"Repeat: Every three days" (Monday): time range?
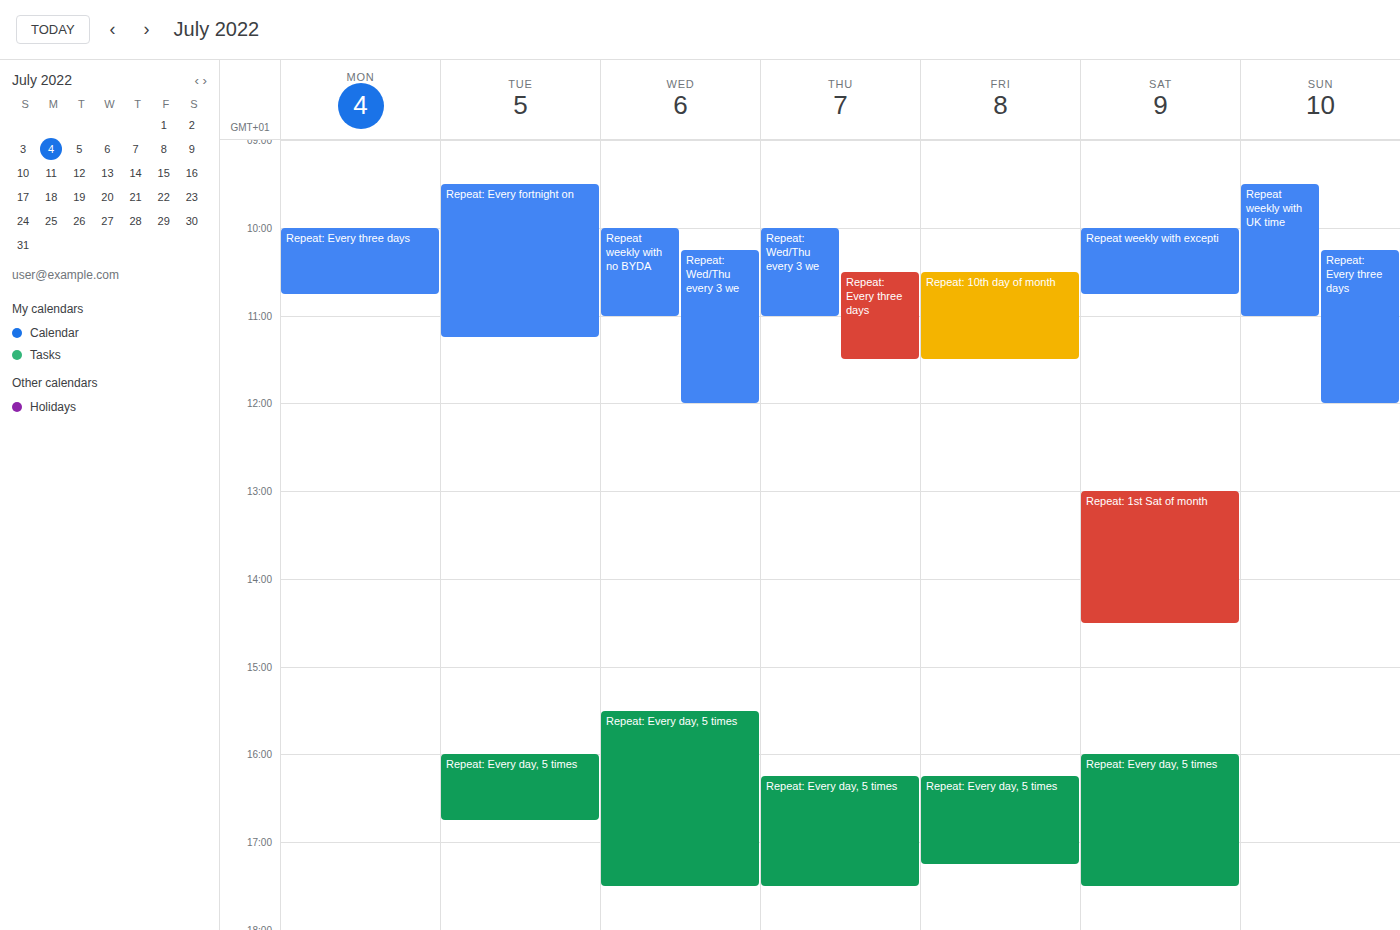
10:00 AM to 10:45 AM